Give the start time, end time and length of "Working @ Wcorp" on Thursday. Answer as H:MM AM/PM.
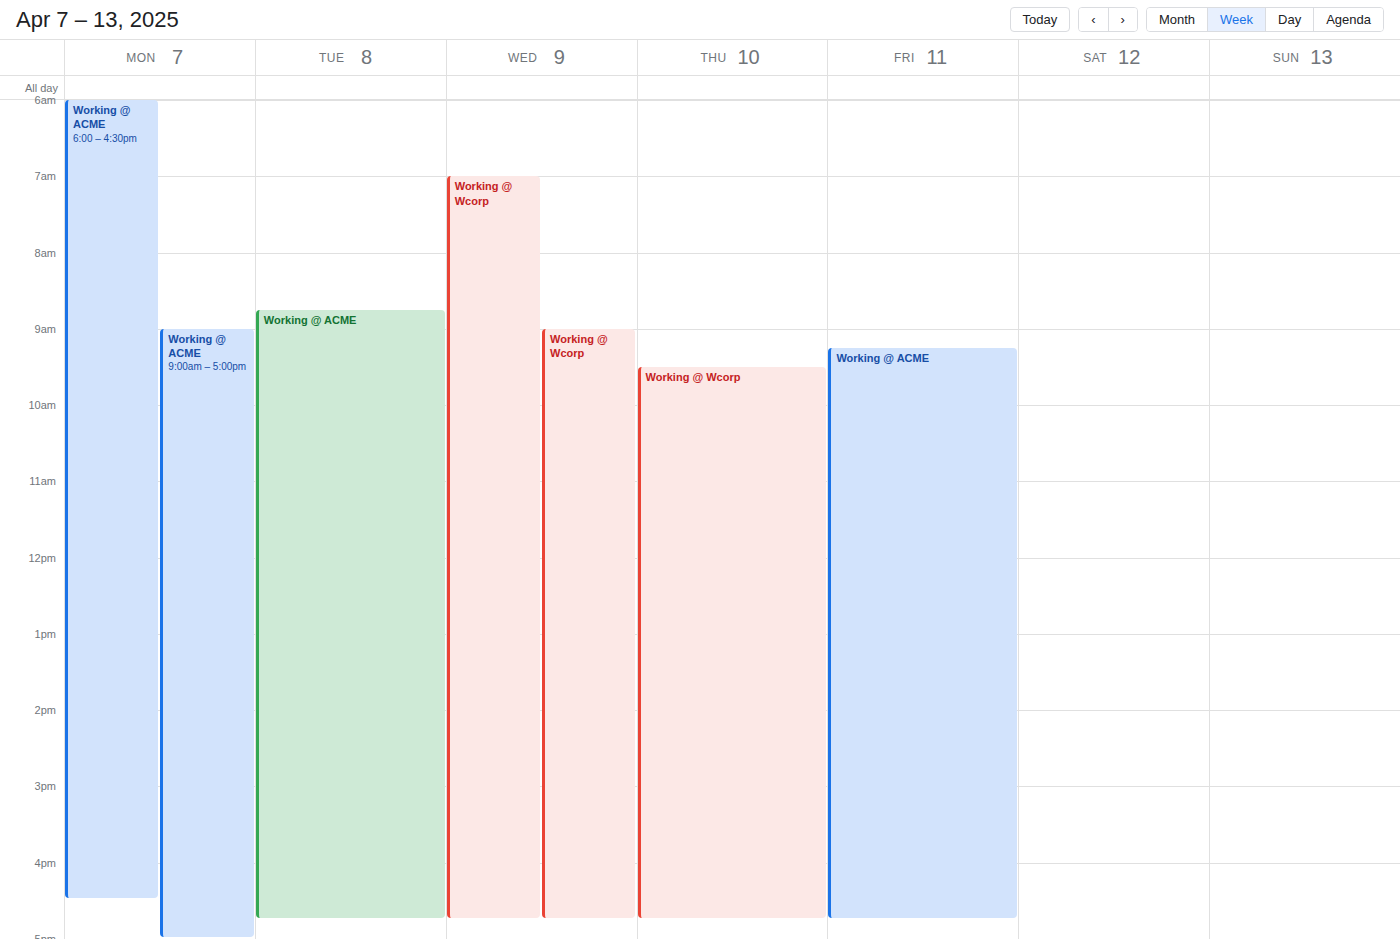
9:30 AM to 4:45 PM, 7 hours 15 minutes